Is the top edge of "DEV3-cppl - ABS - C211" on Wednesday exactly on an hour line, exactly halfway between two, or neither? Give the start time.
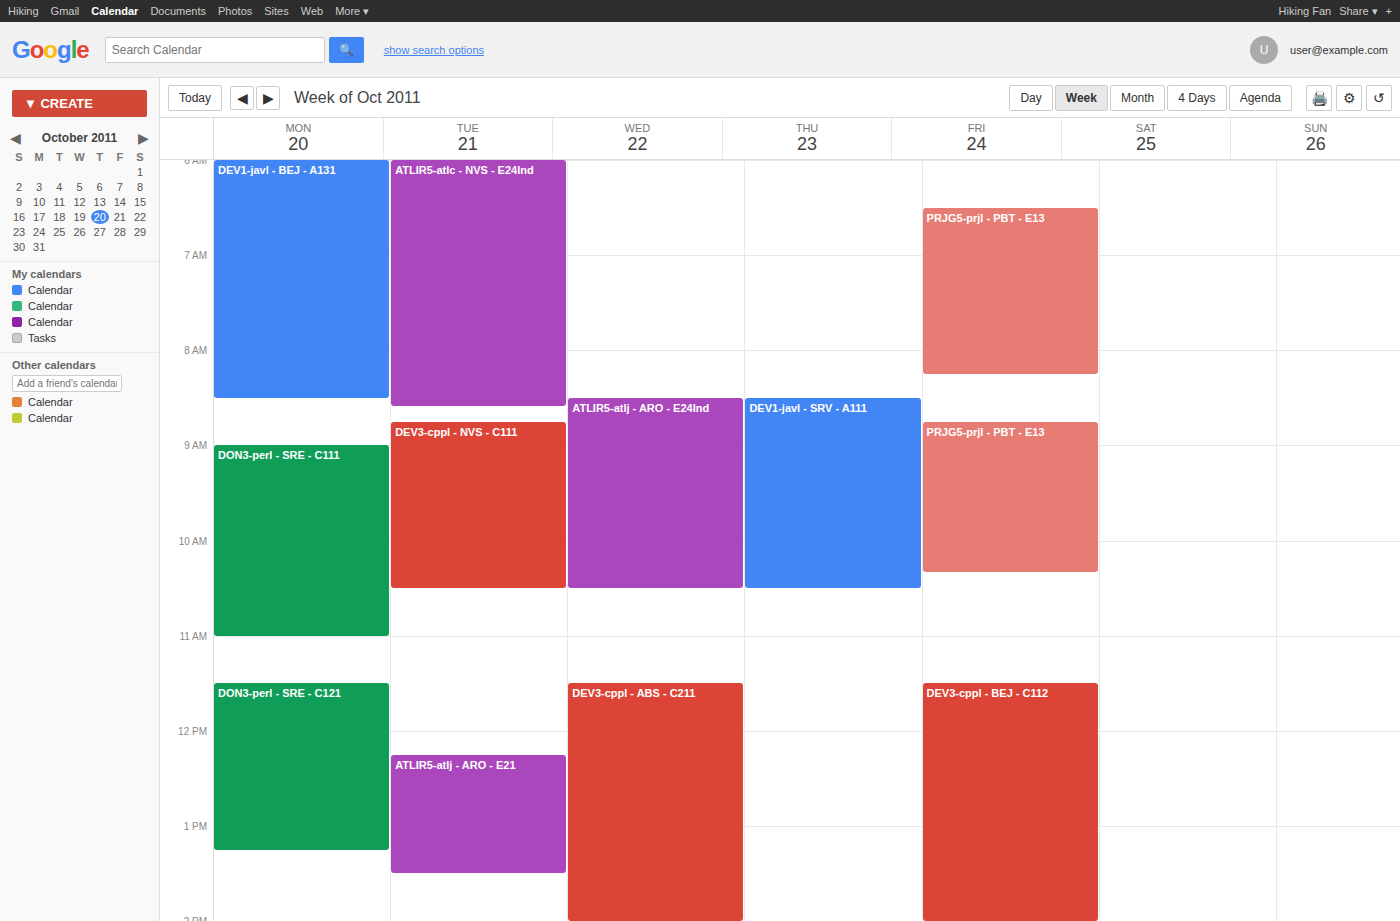
11:30 AM -- halfway between the 11 AM and 12 PM lines.